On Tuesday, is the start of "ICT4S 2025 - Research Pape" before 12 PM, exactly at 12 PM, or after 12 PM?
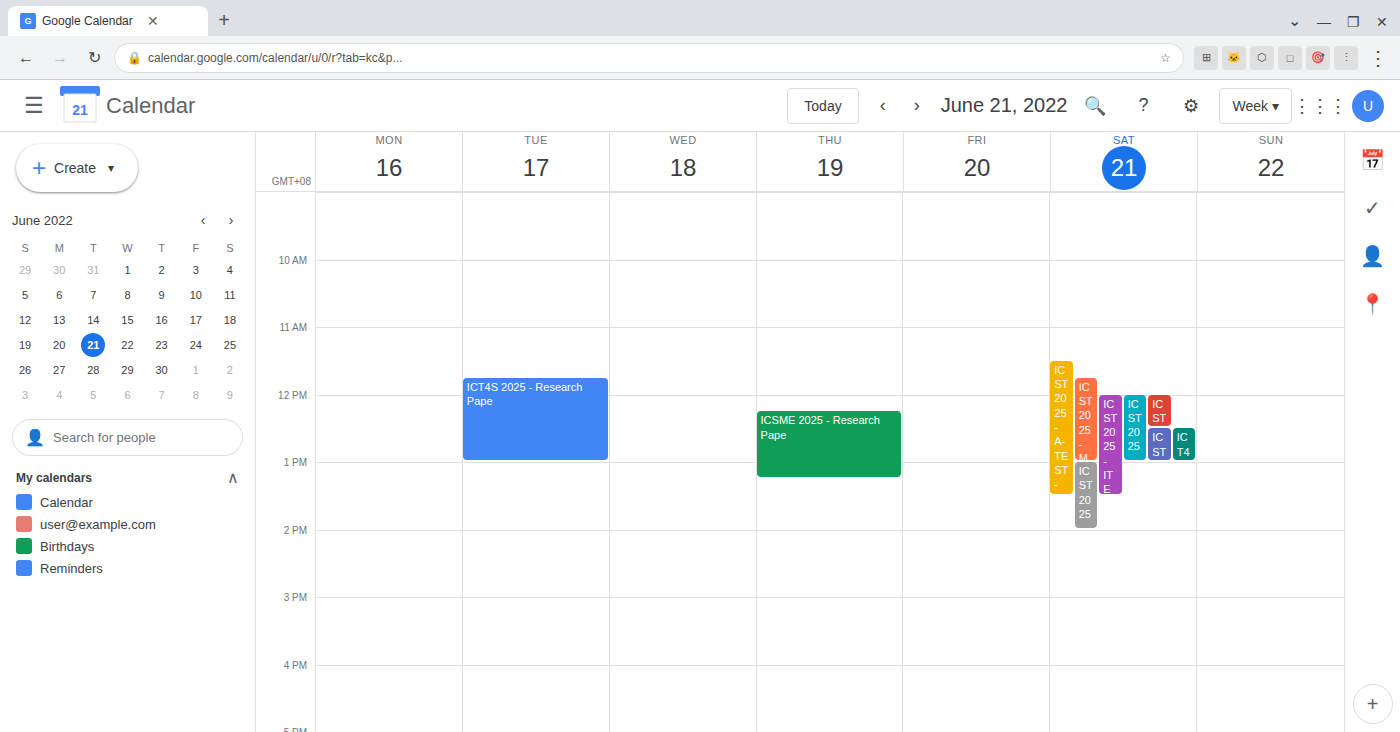
11:45 AM -- before 12 PM, 15 minutes above the 12 PM line.